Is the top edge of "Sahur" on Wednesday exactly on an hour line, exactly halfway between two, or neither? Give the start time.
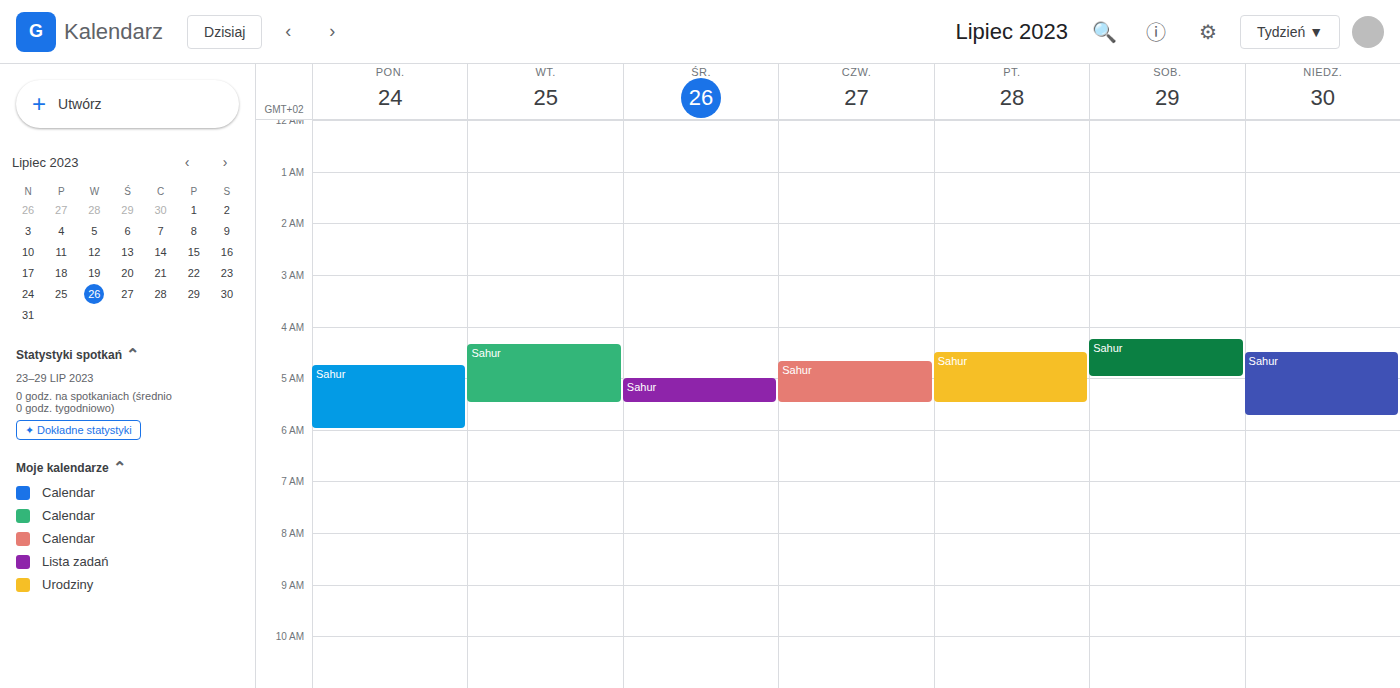
5:00 AM -- exactly on the 5 AM line.